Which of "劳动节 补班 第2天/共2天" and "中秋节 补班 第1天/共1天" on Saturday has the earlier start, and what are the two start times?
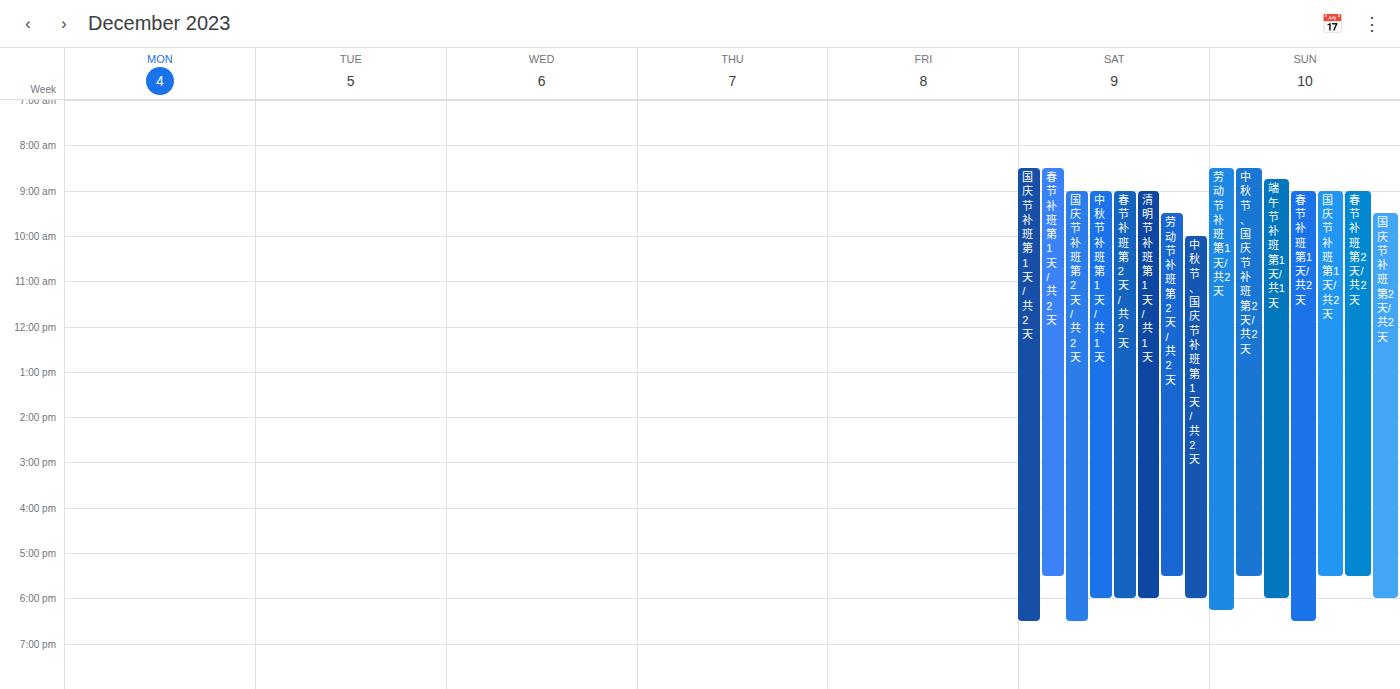
"中秋节 补班 第1天/共1天" 9:00 AM; "劳动节 补班 第2天/共2天" 9:30 AM.